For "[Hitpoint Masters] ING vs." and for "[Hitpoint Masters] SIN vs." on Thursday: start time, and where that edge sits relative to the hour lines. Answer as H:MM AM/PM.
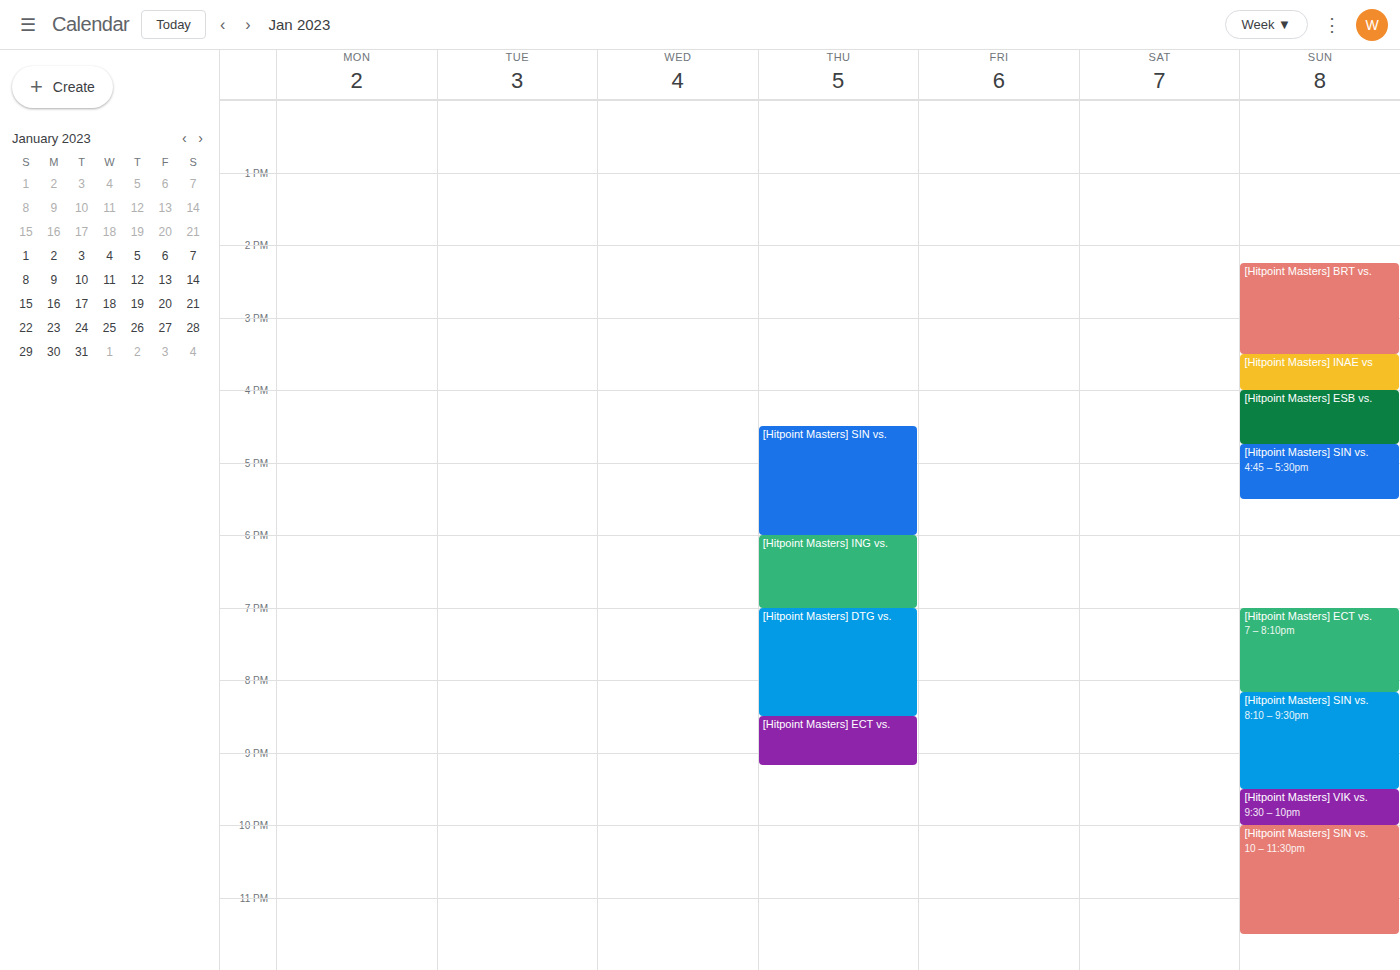
"[Hitpoint Masters] ING vs.": 6:00 PM, exactly on the 6 PM line. "[Hitpoint Masters] SIN vs.": 4:30 PM, halfway between the 4 PM and 5 PM lines.